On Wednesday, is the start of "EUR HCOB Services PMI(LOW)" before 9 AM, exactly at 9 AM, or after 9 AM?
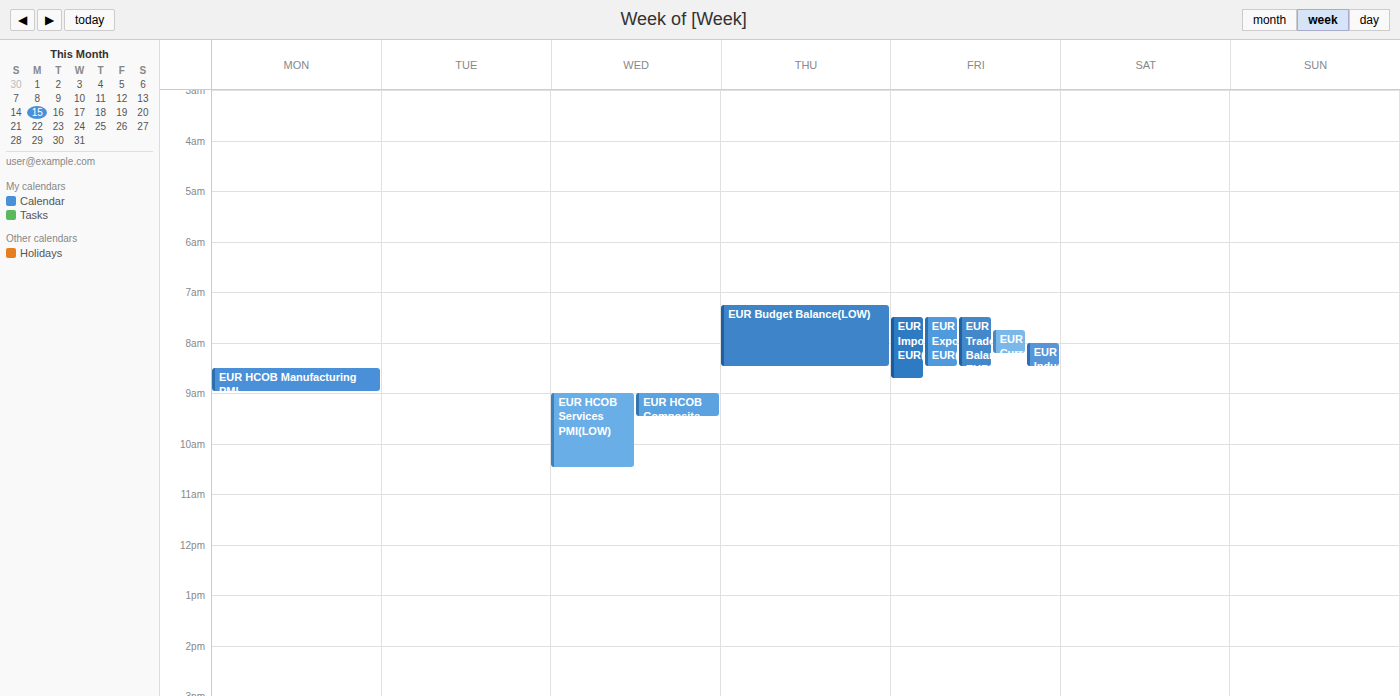
9:00 AM -- exactly at 9 AM, on the 9 AM line.